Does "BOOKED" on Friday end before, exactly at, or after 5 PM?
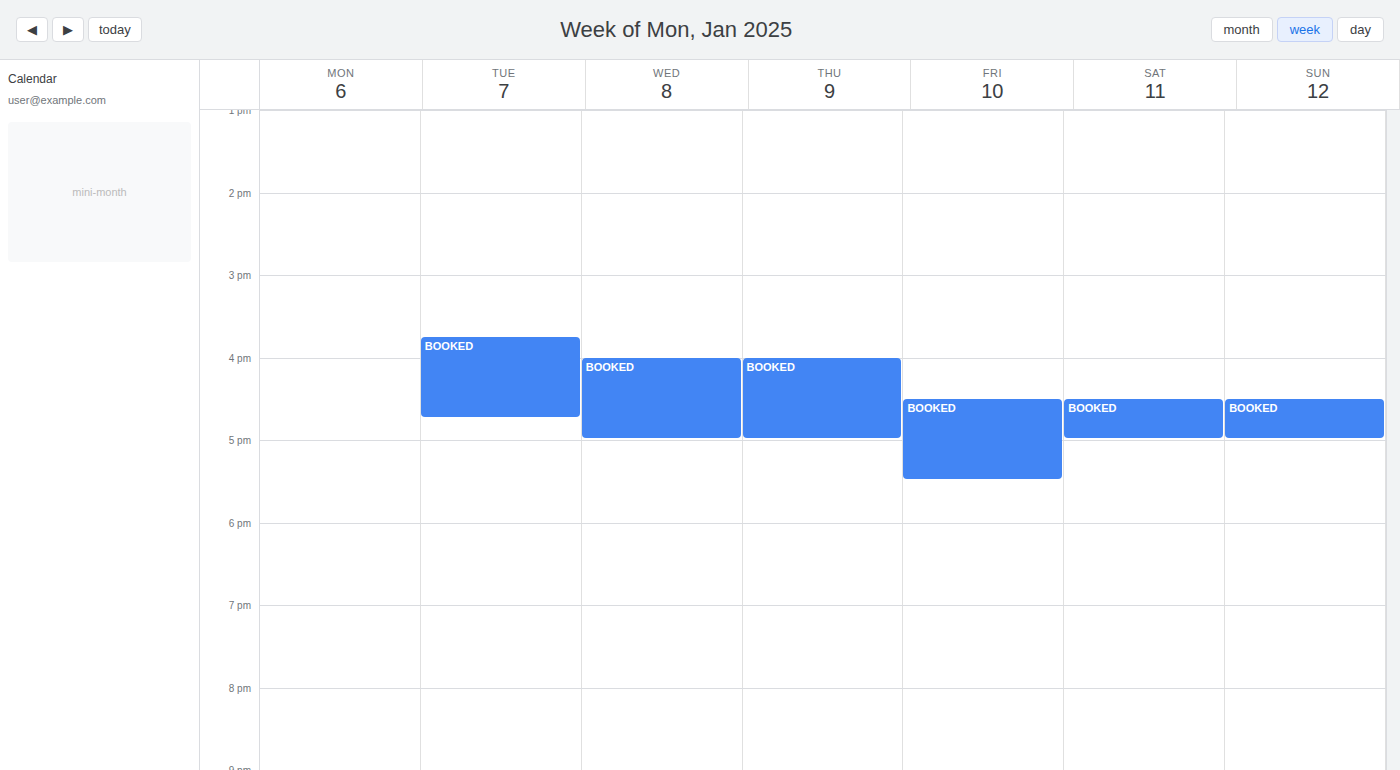
5:30 PM -- after 5 PM, 30 minutes below the 5 PM line.